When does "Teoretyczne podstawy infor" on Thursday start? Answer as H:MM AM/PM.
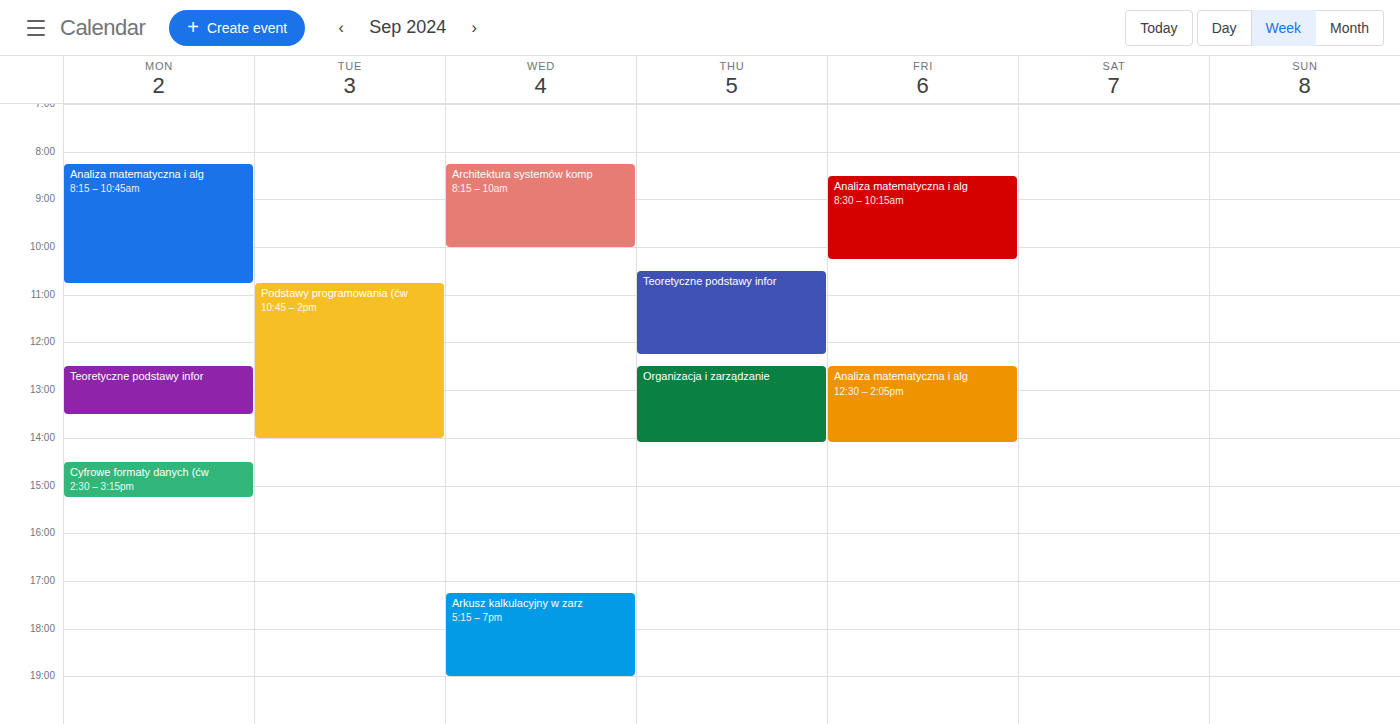
10:30 AM